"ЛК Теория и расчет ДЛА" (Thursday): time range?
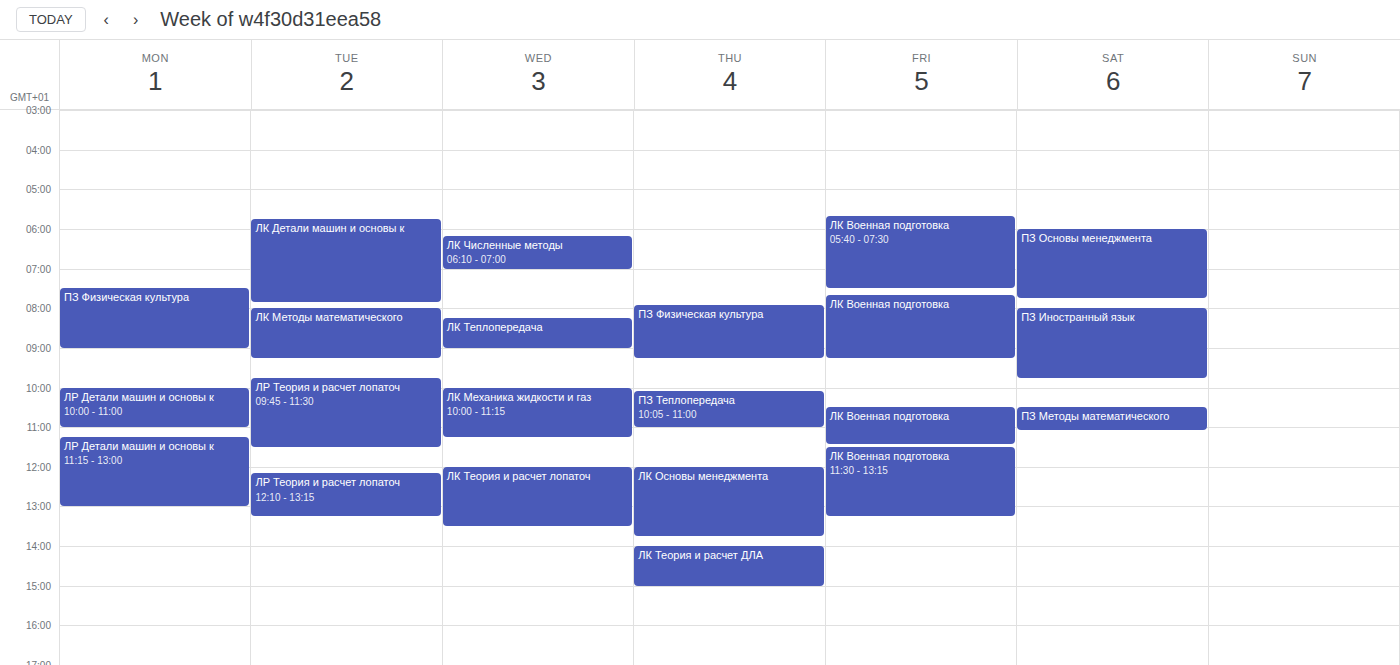
2:00 PM to 3:00 PM